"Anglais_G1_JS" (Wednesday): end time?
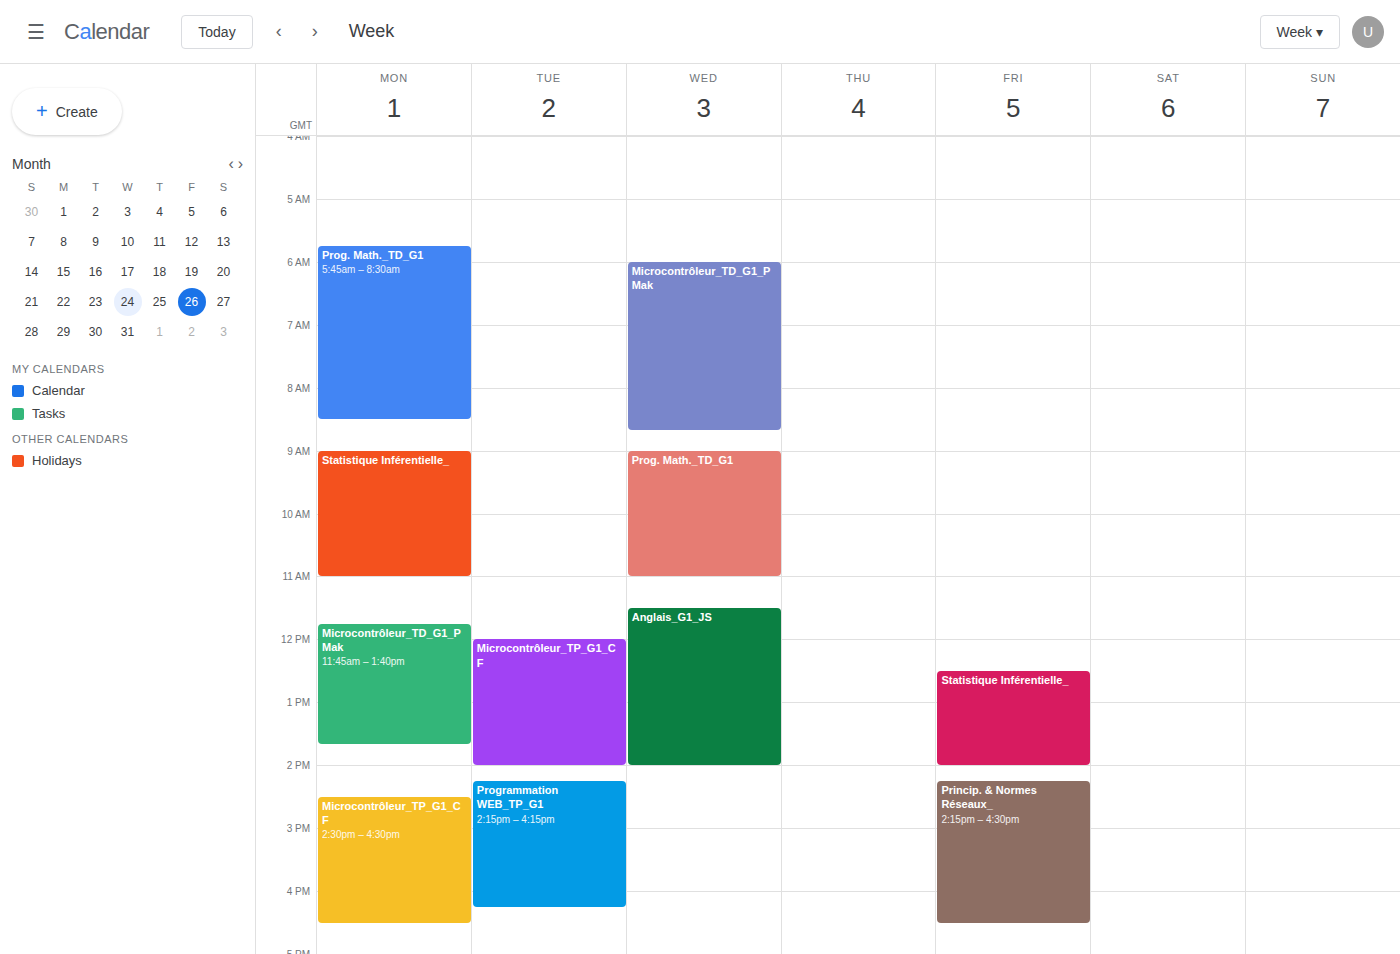
14:00